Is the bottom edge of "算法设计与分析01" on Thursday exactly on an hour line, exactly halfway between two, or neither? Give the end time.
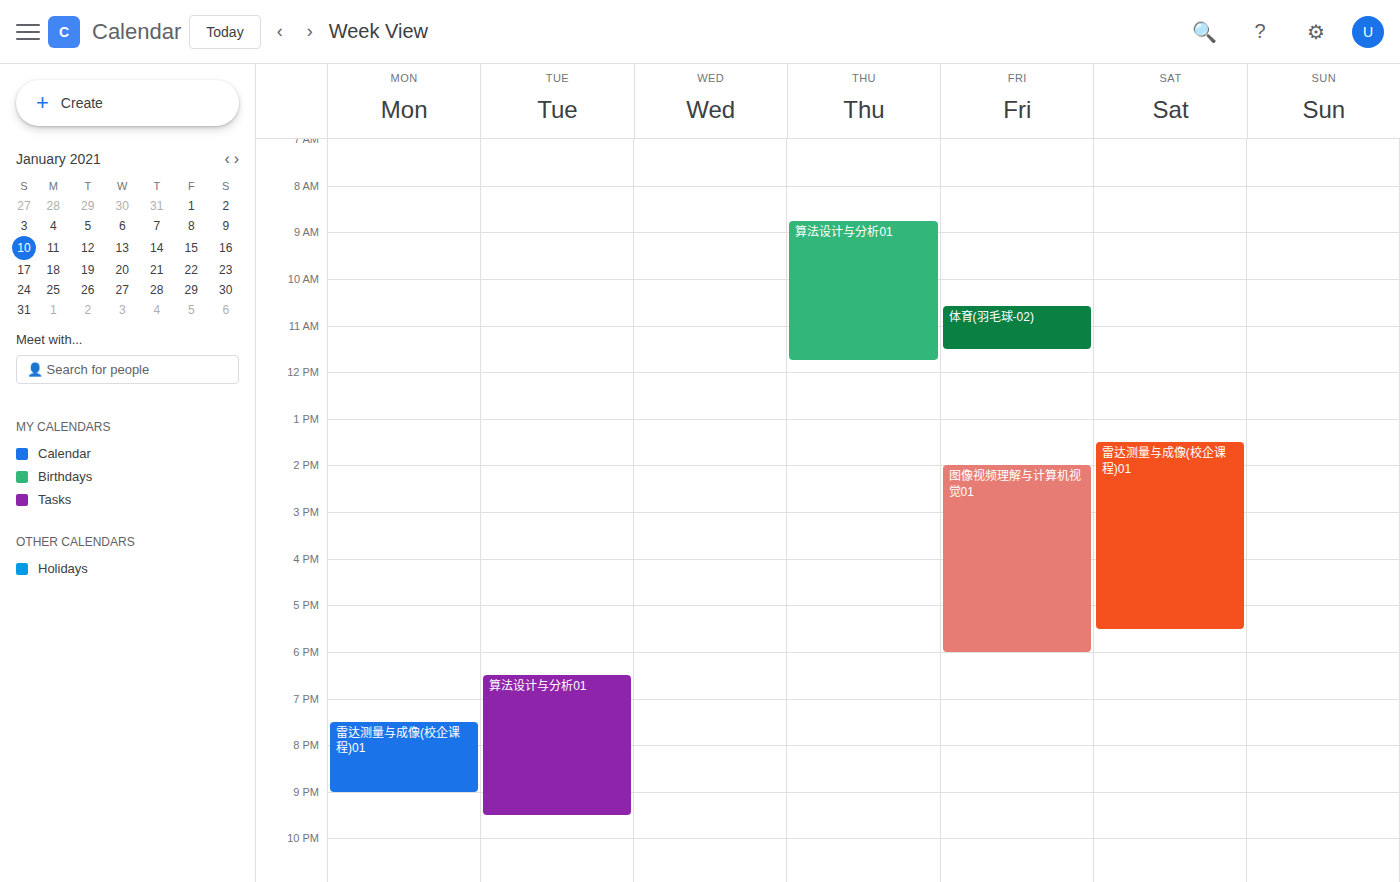
11:45 AM -- neither: three quarters of the way from the 11 AM line to the 12 PM line.